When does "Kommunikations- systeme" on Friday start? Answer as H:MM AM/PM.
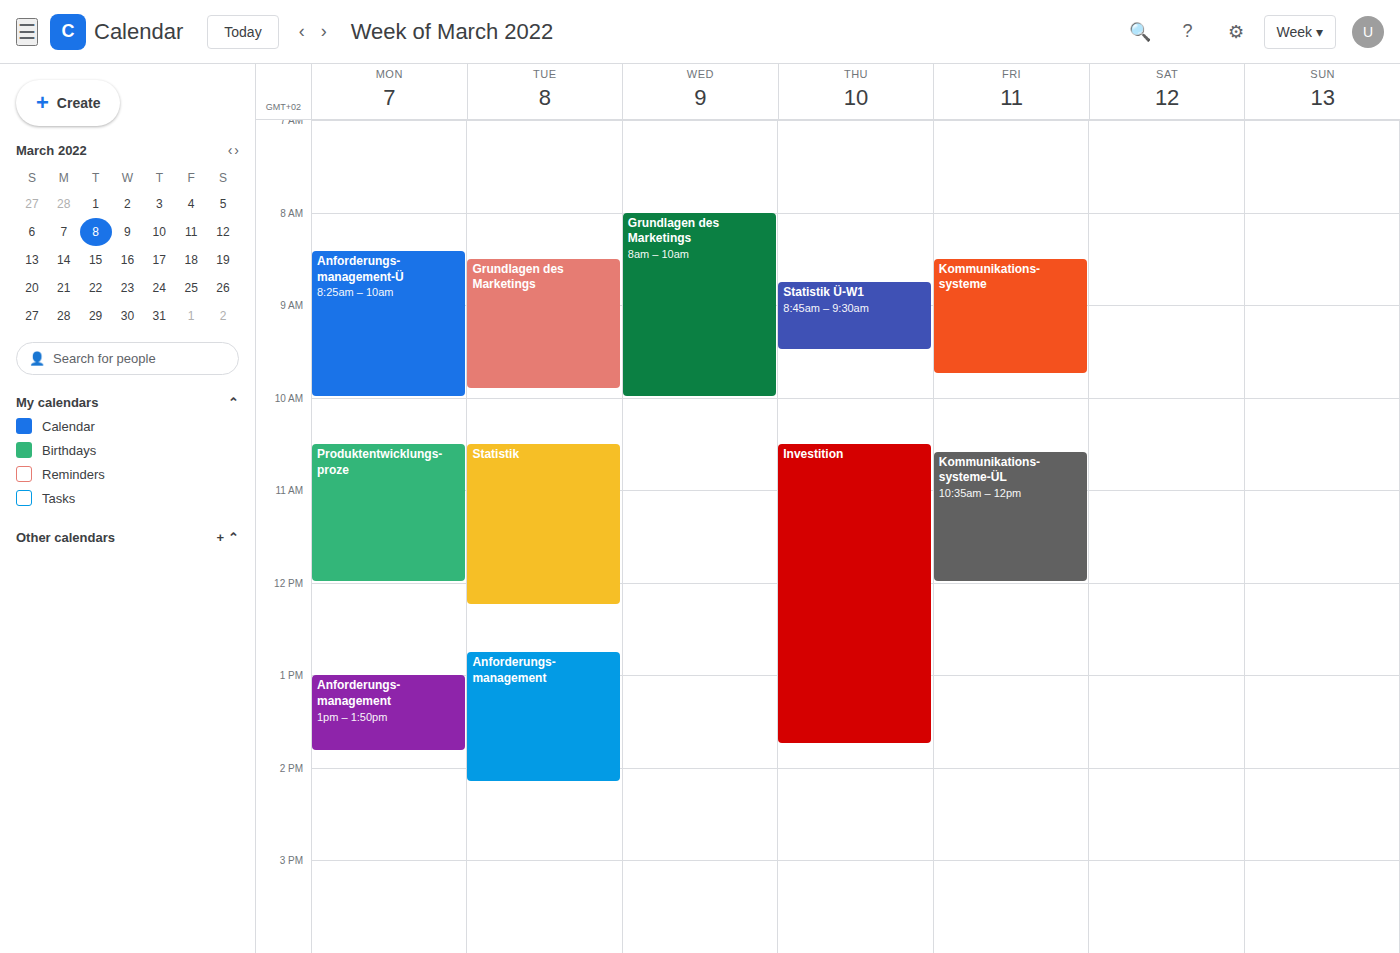
8:30 AM